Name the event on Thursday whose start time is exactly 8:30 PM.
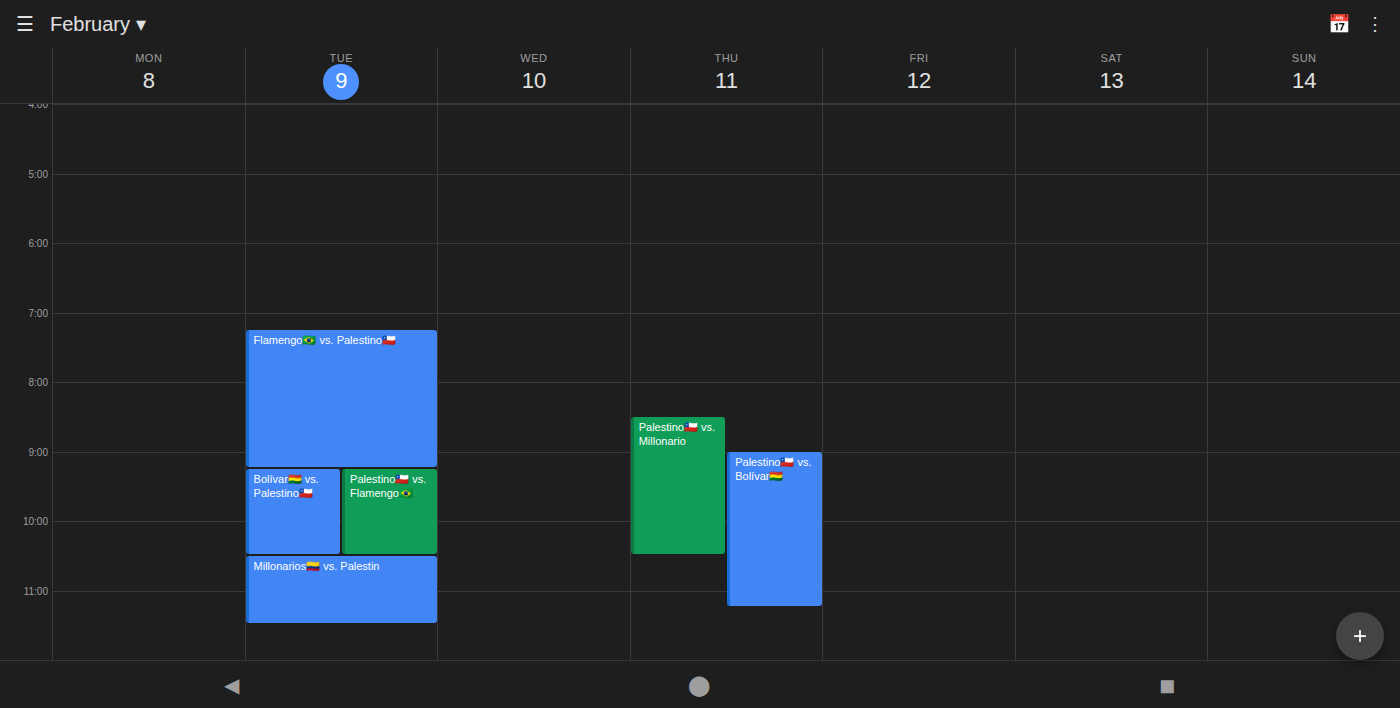
"Palestino🇨🇱 vs. Millonario"